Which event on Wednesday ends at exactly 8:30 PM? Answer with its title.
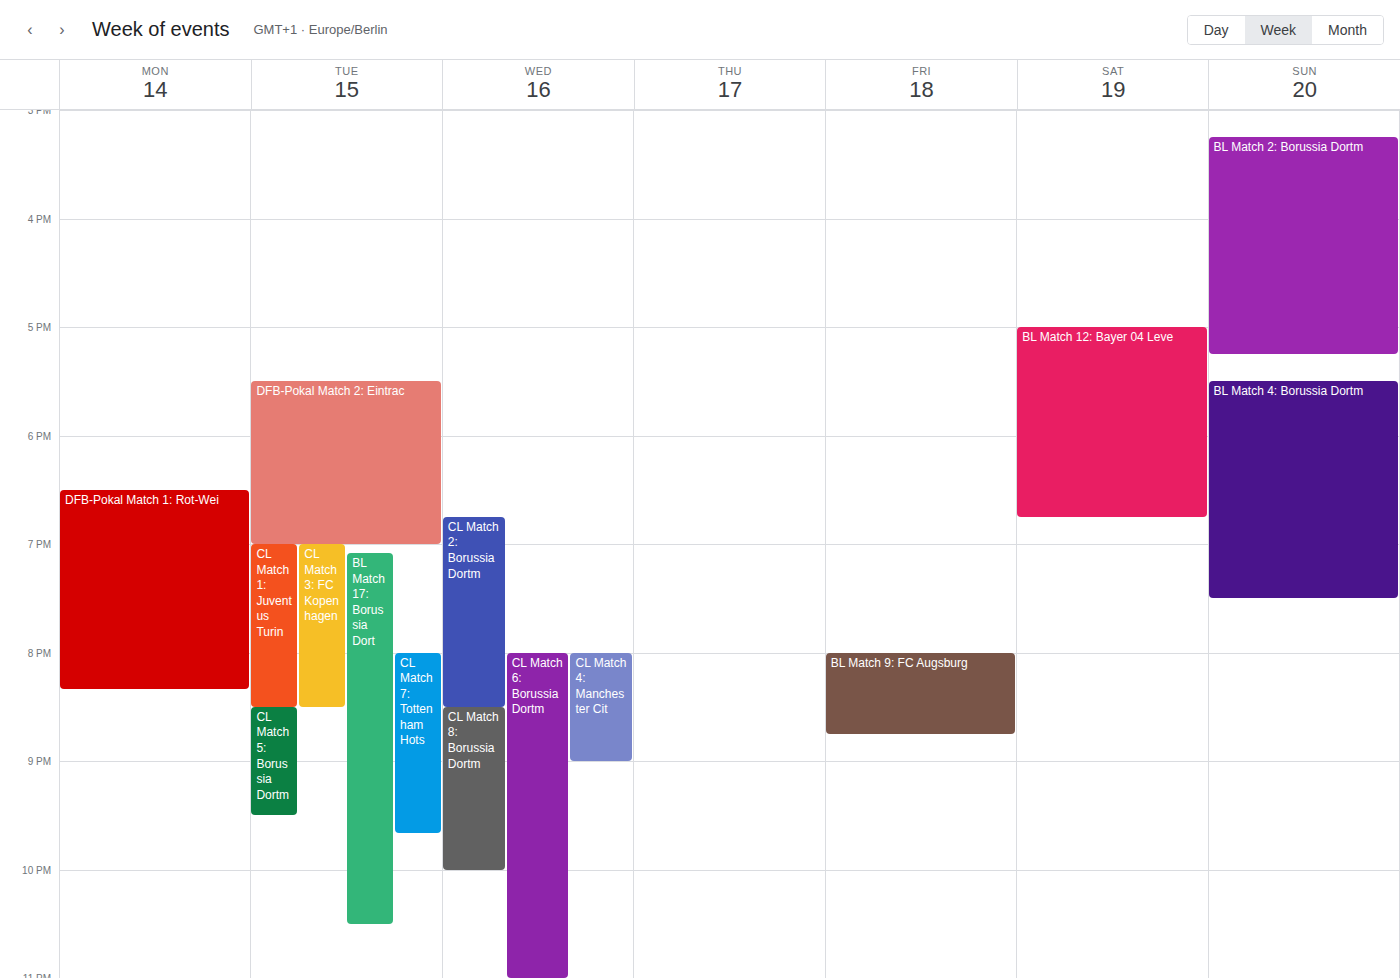
"CL Match 2: Borussia Dortm"